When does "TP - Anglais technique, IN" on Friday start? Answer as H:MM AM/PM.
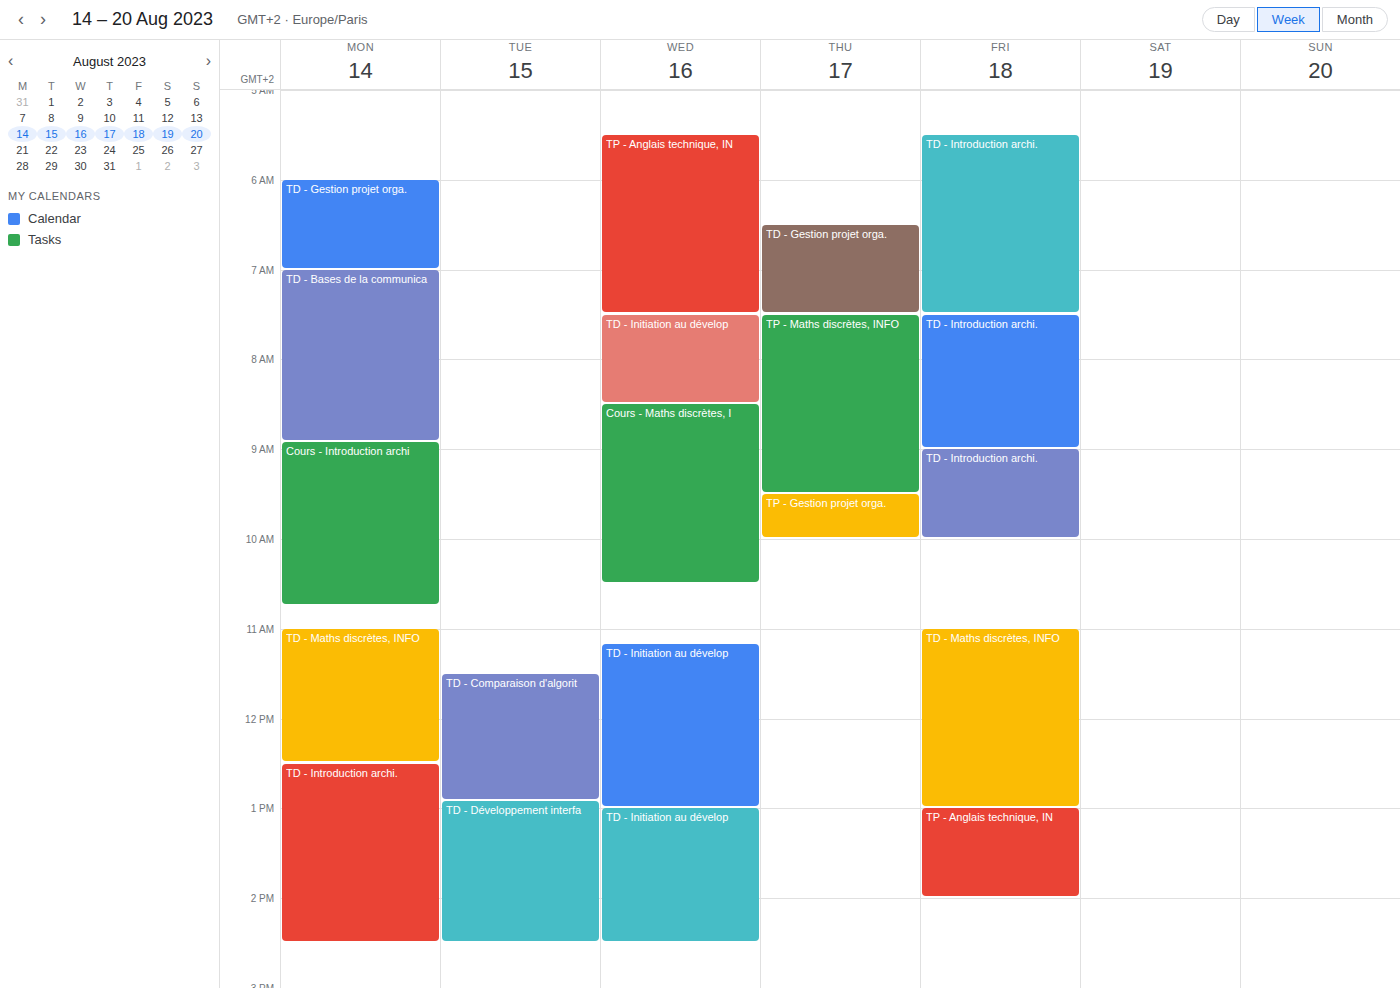
1:00 PM